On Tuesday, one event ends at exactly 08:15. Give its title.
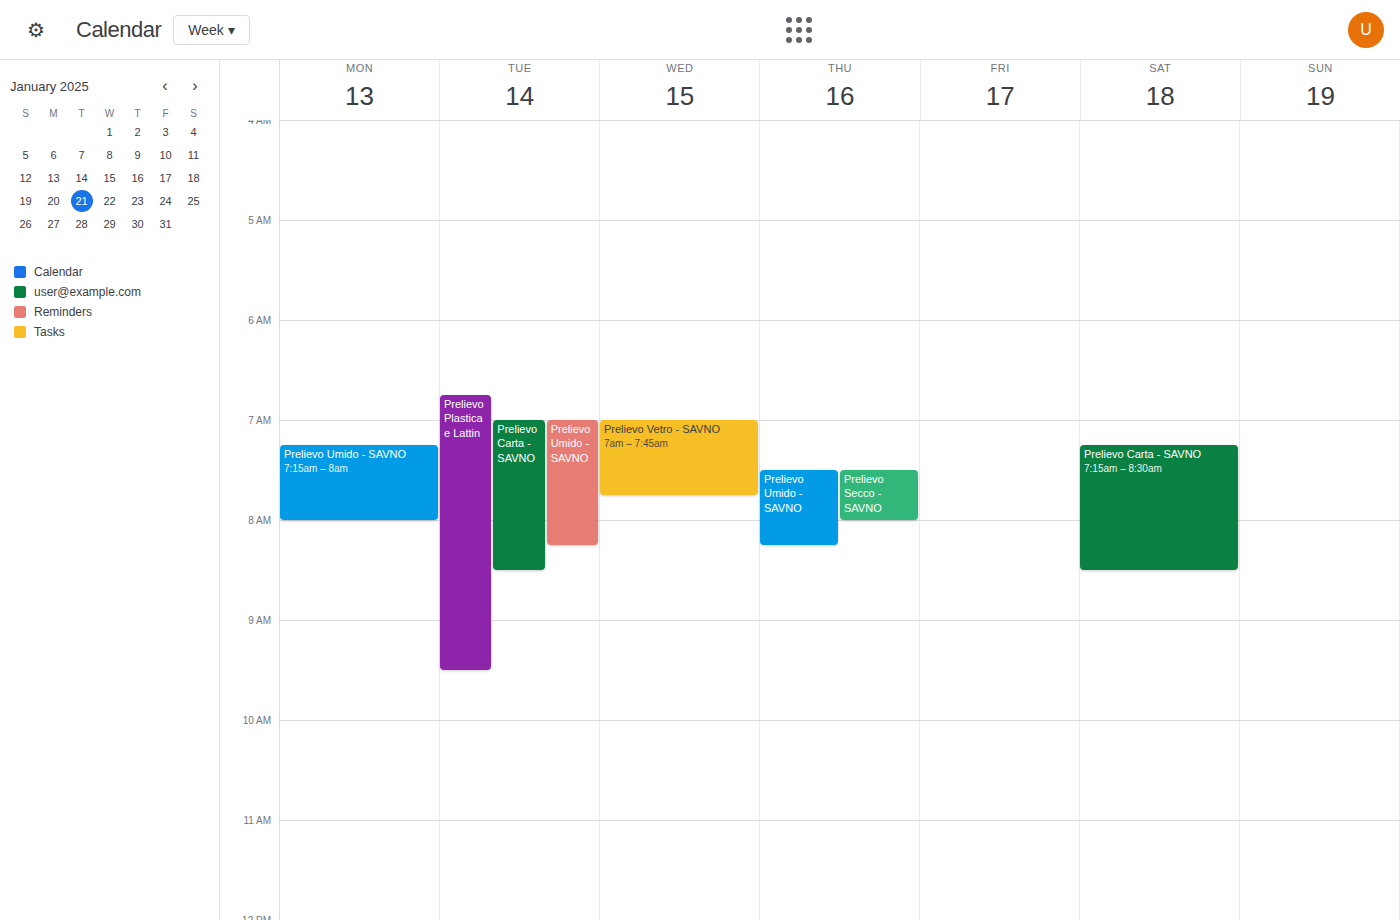
"Prelievo Umido - SAVNO"